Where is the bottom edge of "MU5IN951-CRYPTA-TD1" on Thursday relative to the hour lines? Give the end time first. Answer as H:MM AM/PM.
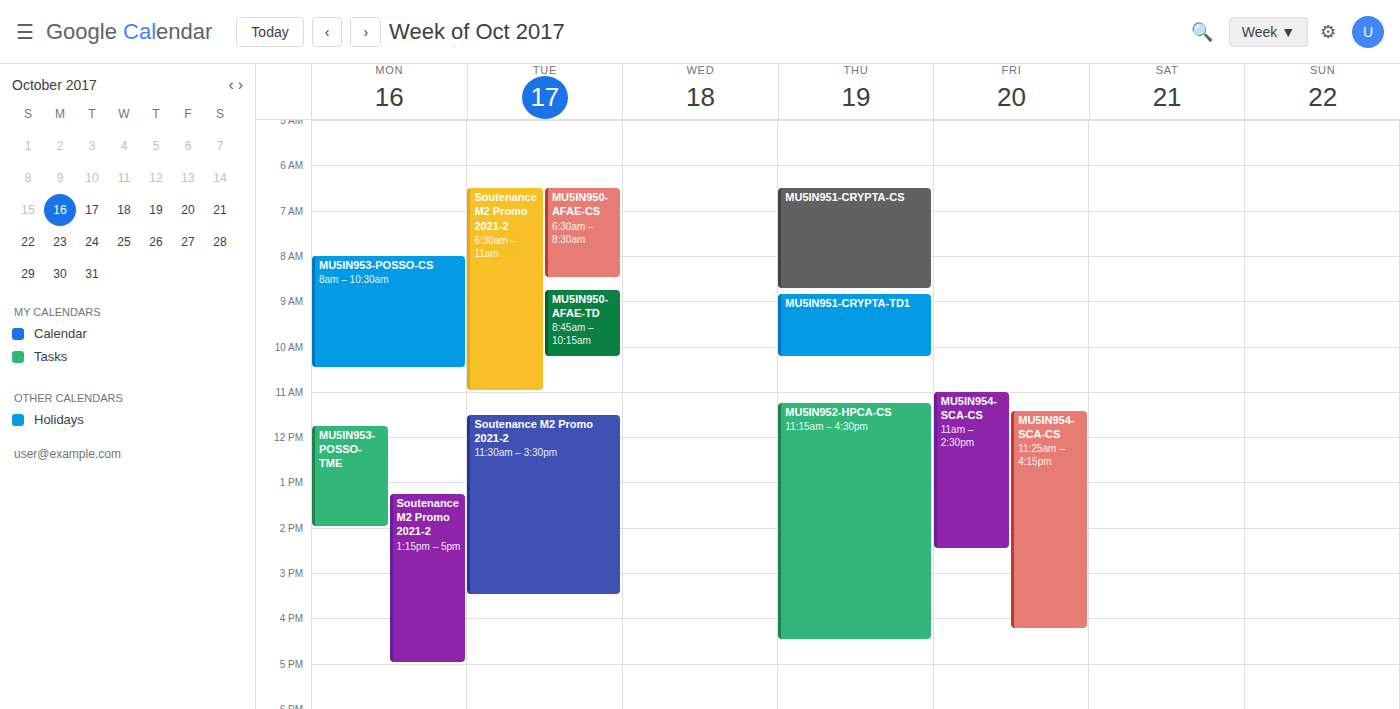
10:15 AM -- neither: a quarter of the way from the 10 AM line to the 11 AM line.